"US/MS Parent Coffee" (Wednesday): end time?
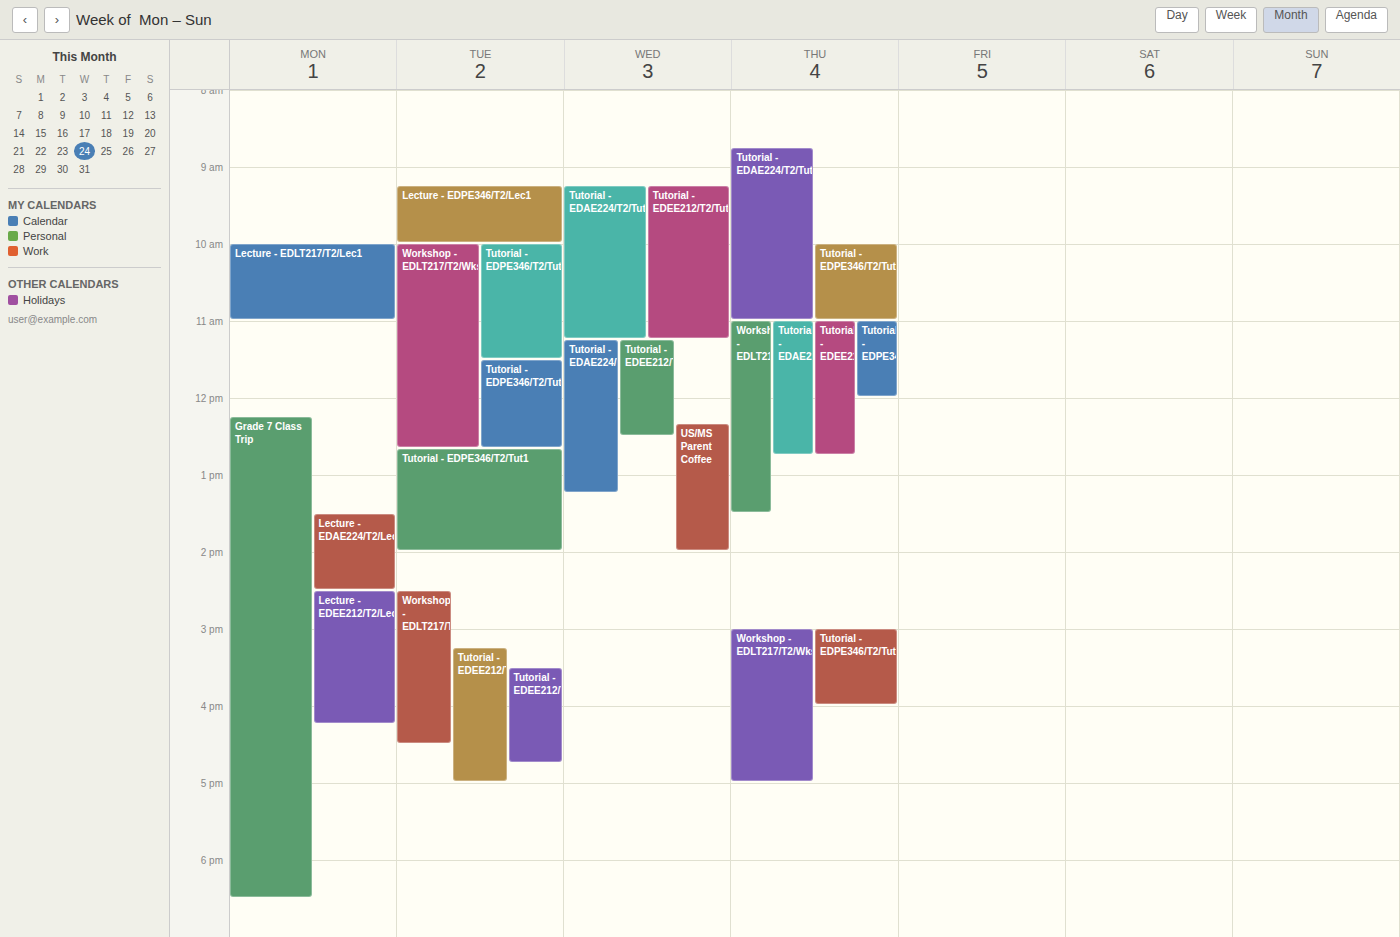
2:00 PM